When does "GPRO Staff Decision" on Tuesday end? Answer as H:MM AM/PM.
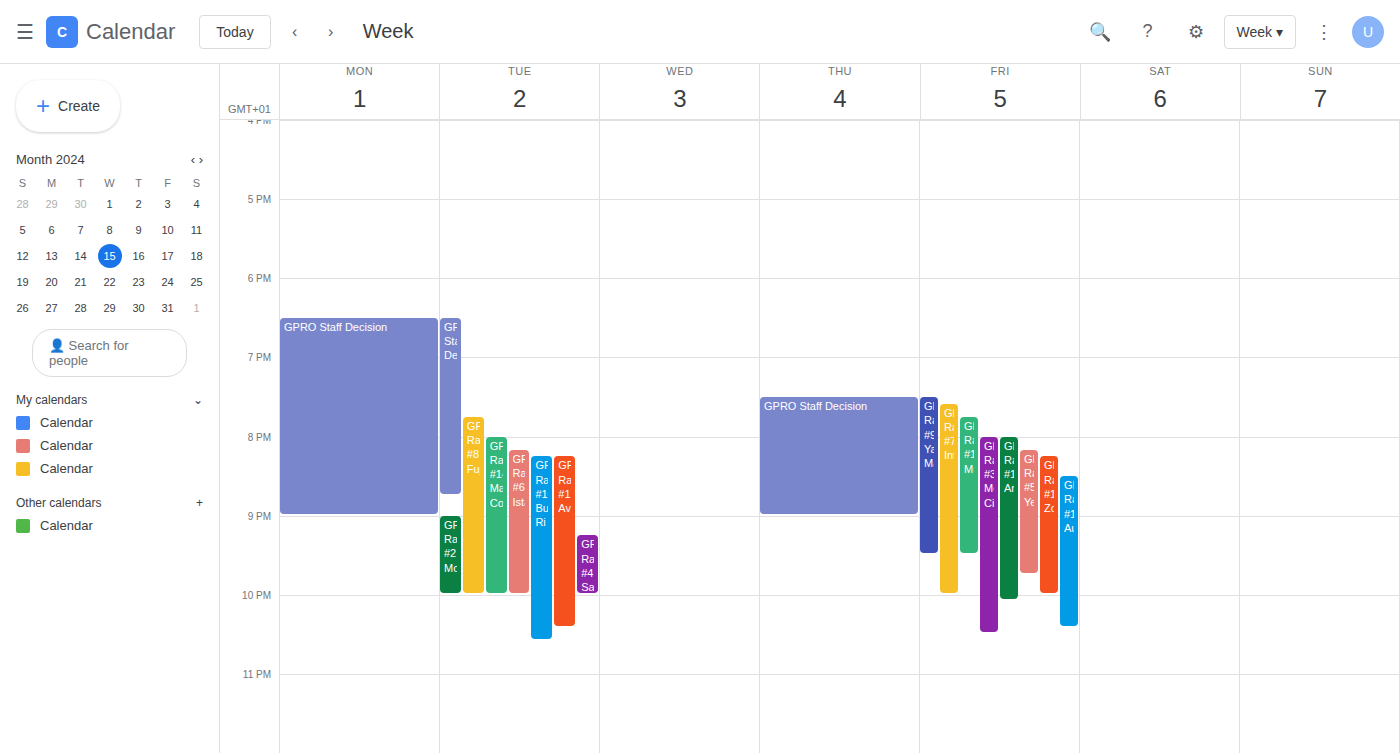
8:45 PM